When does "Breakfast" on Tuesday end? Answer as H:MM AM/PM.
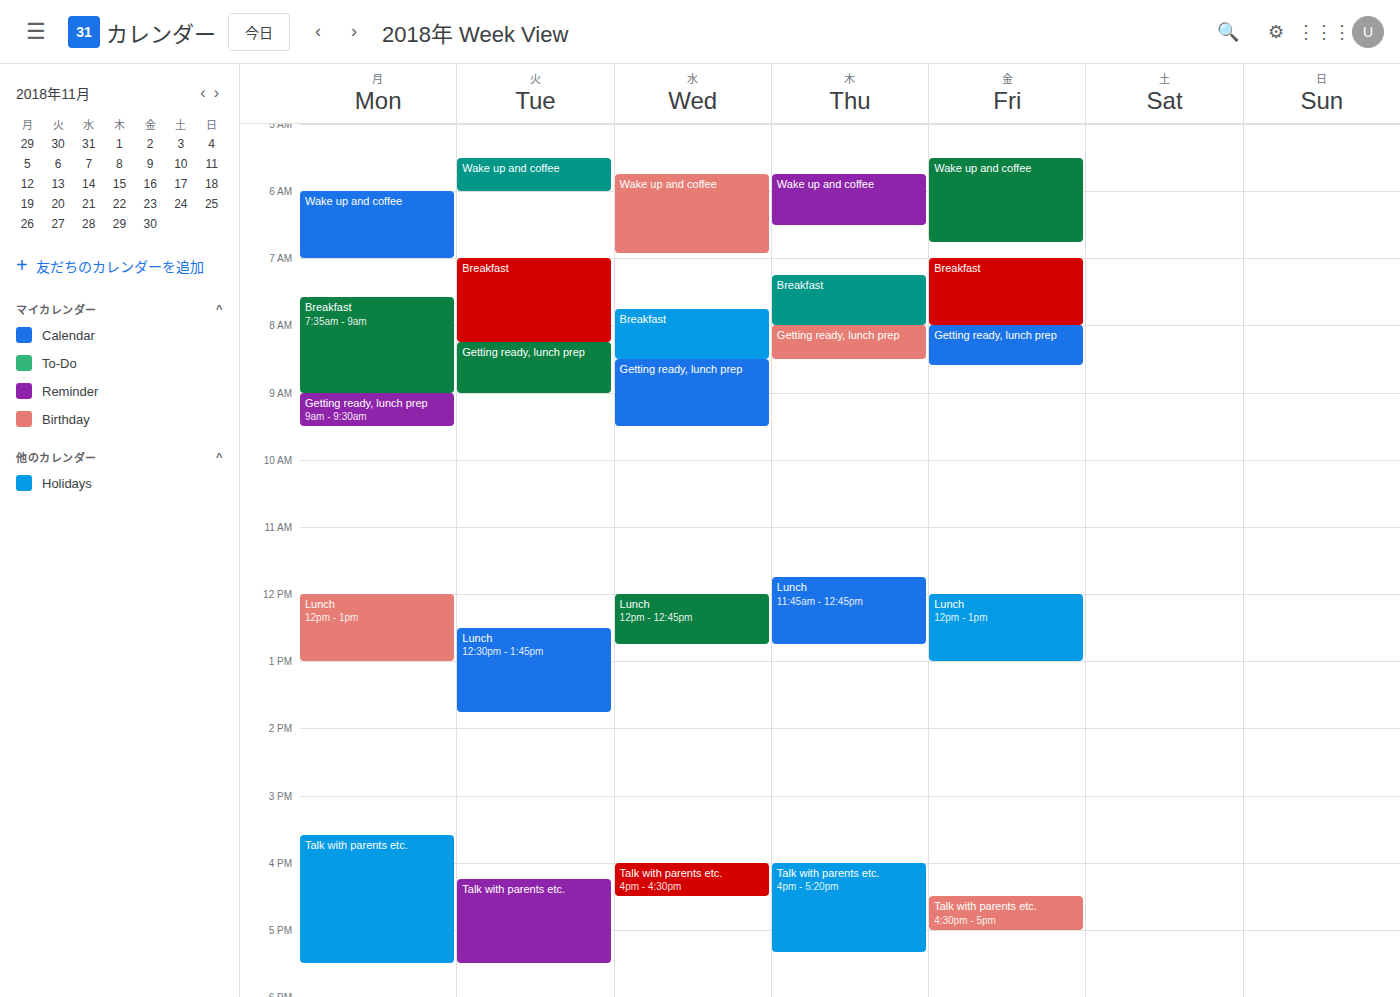
8:15 AM